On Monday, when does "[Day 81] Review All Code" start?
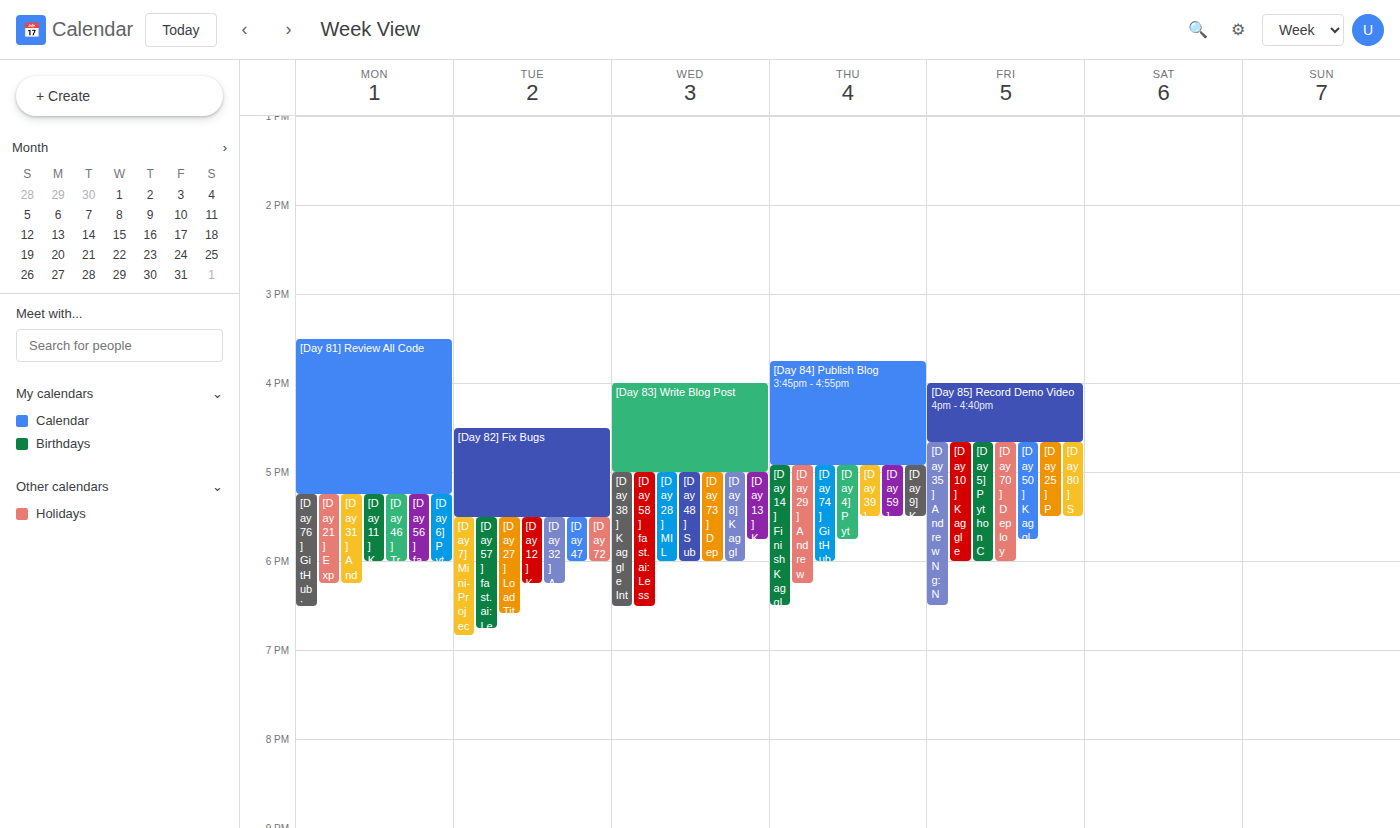
15:30